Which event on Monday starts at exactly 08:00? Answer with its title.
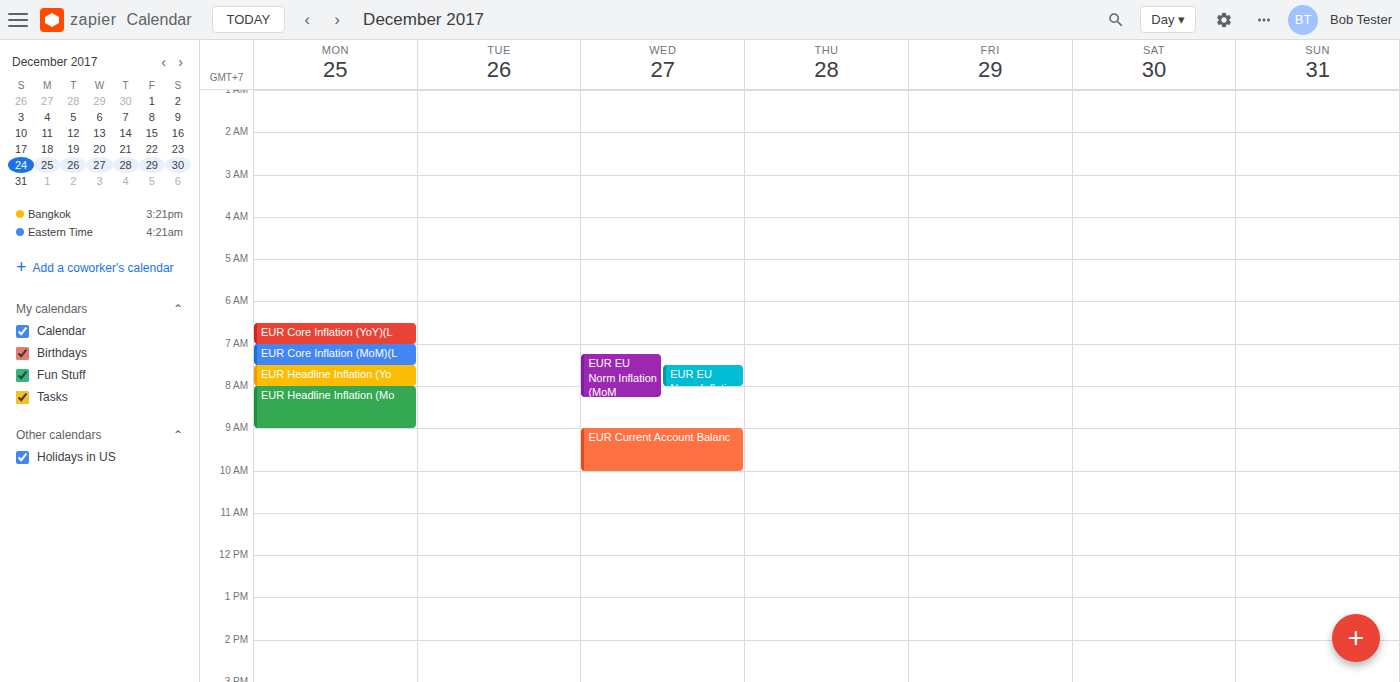
"EUR Headline Inflation (Mo"